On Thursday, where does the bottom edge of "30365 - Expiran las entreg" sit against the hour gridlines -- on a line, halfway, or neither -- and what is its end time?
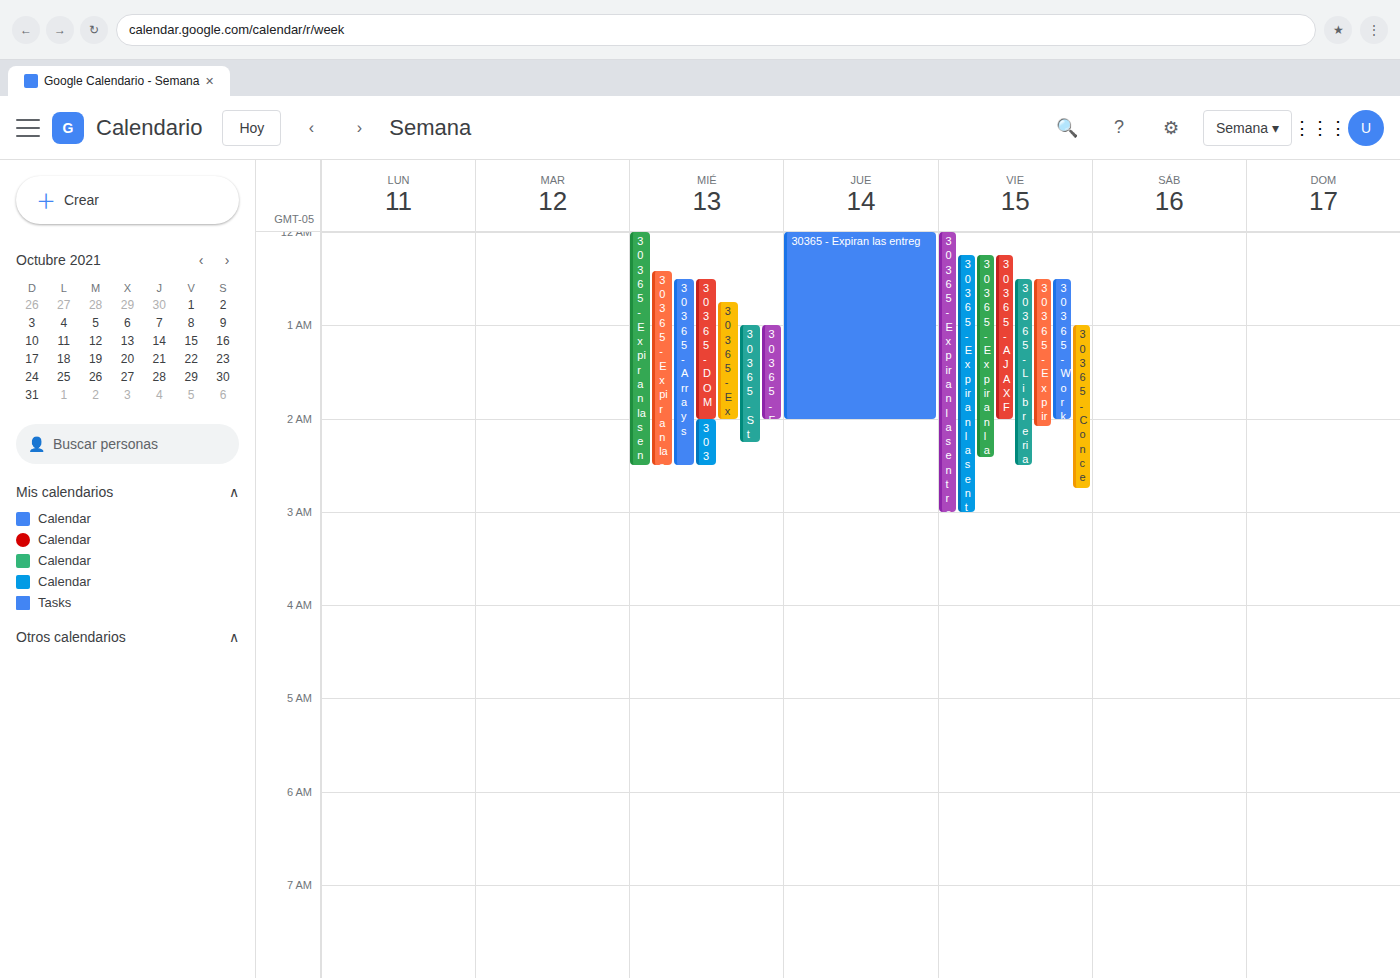
02:00 -- exactly on the 02:00 line.